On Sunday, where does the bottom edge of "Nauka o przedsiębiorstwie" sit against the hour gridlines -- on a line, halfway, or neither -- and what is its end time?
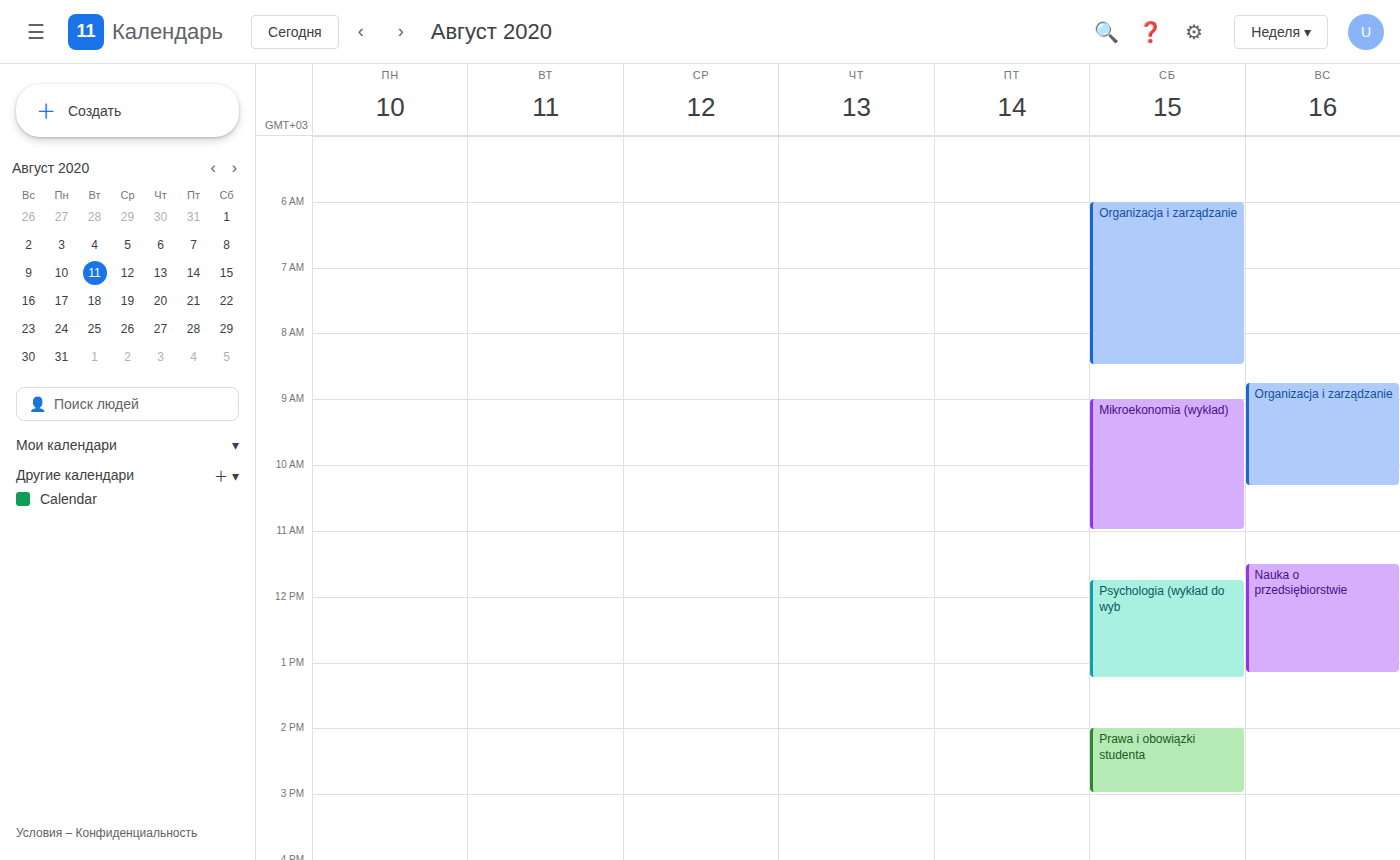
1:10 PM -- neither: 10 minutes below the 1 PM line and 50 minutes above the 2 PM line.